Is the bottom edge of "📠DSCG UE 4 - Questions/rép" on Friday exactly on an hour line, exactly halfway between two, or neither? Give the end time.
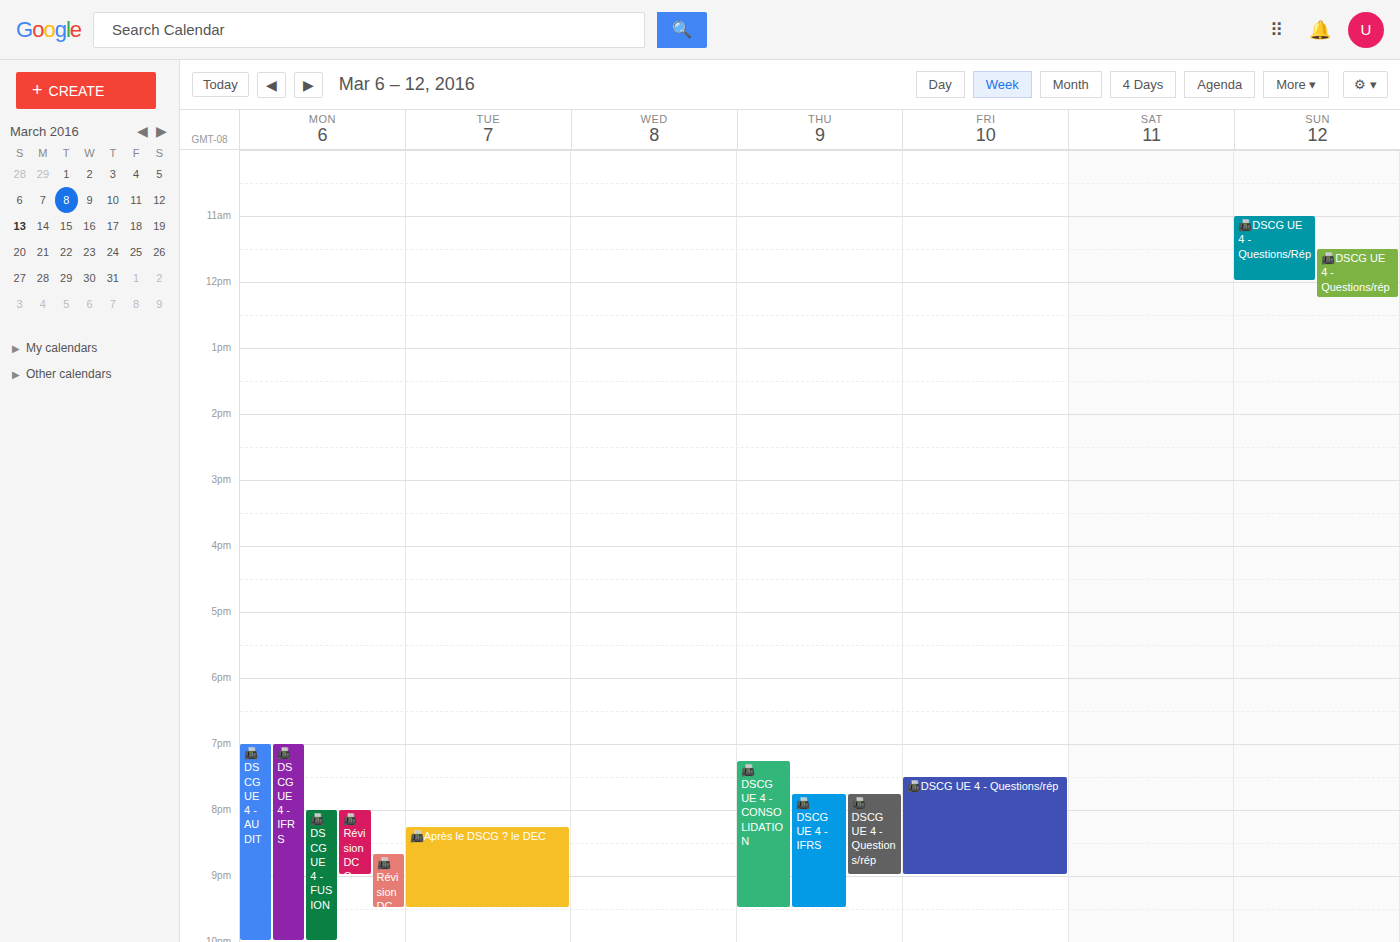
9:00 PM -- exactly on the 9 PM line.